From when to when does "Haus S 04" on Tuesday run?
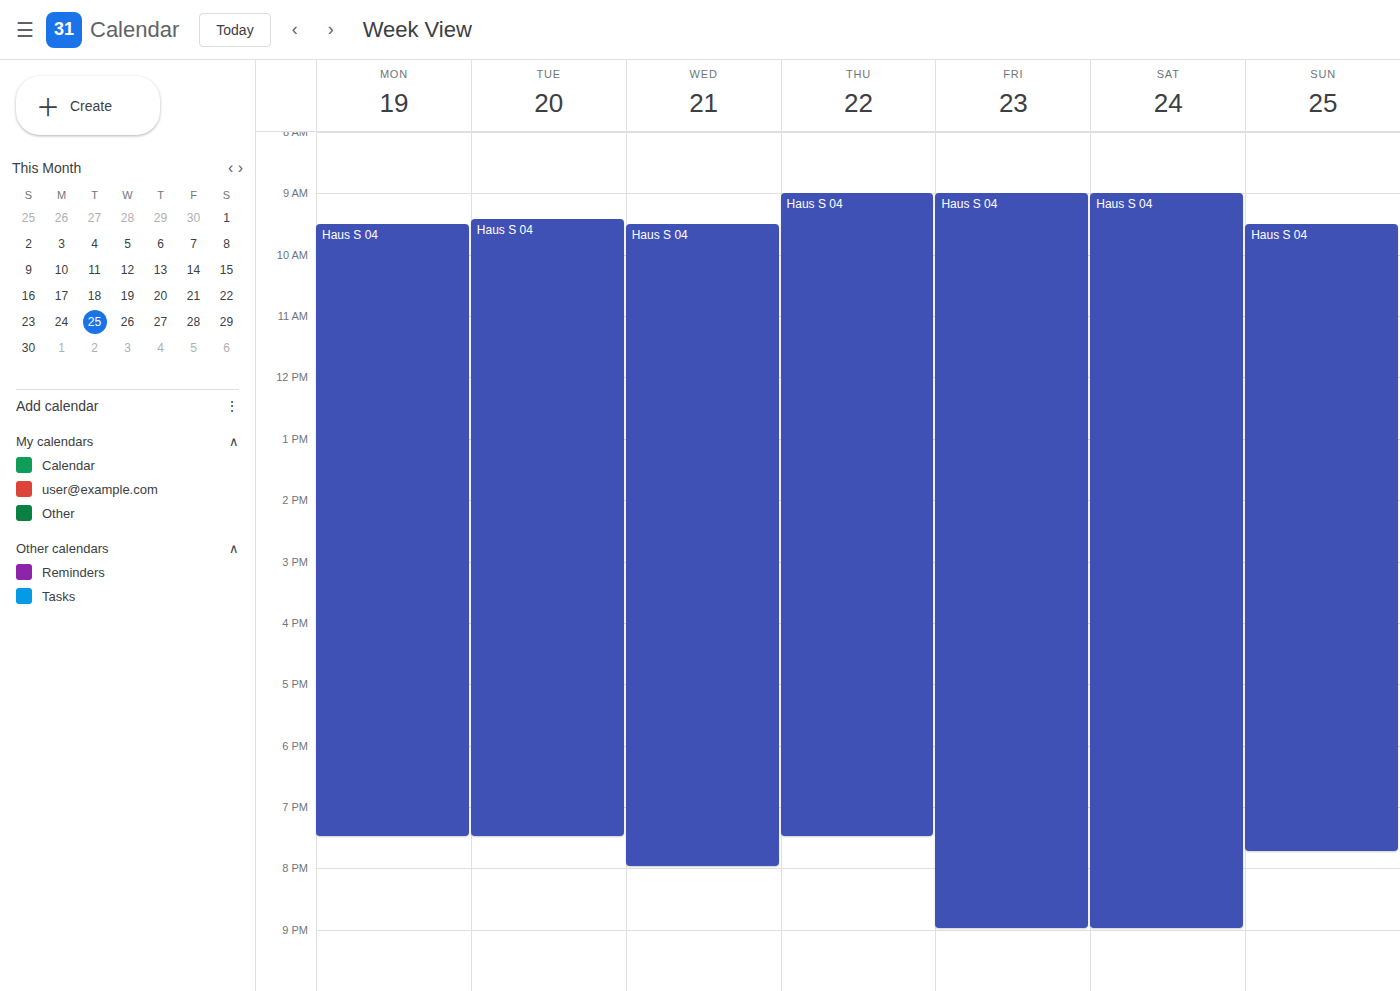
9:25 AM to 7:30 PM